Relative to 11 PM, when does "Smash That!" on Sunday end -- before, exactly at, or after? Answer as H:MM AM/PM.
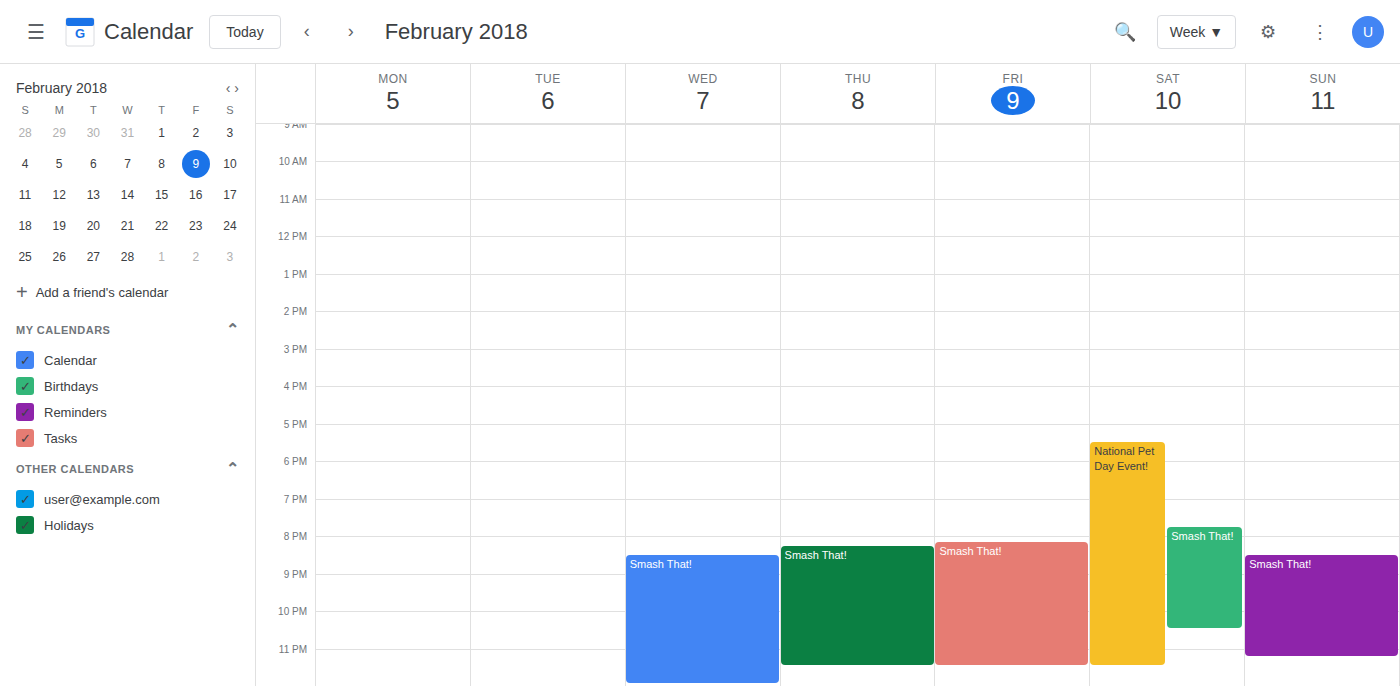
11:15 PM -- after 11 PM, 15 minutes below the 11 PM line.